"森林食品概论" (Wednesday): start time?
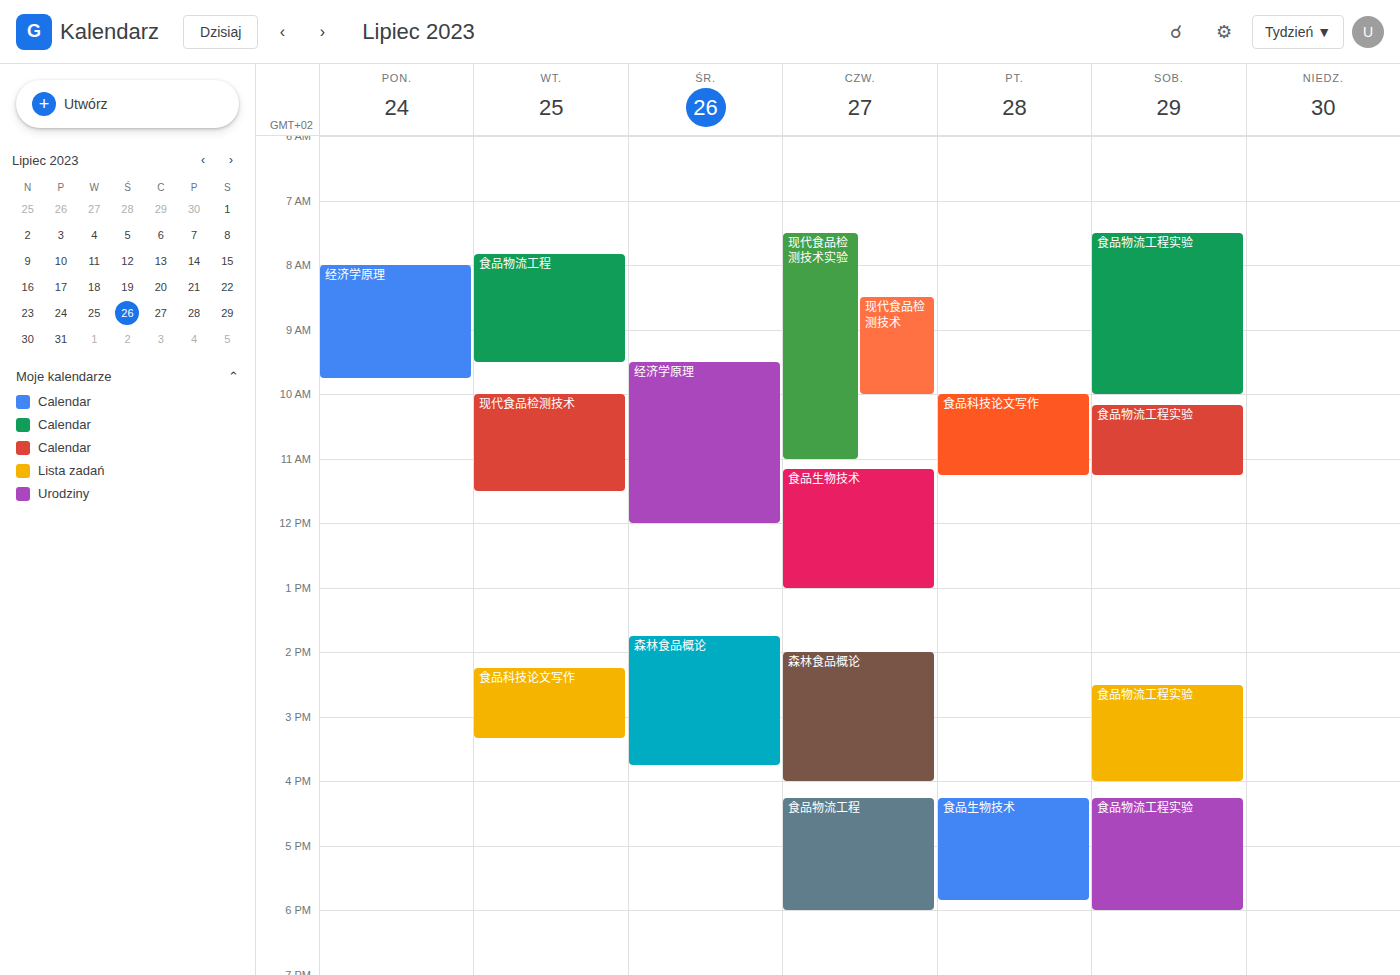
1:45 PM